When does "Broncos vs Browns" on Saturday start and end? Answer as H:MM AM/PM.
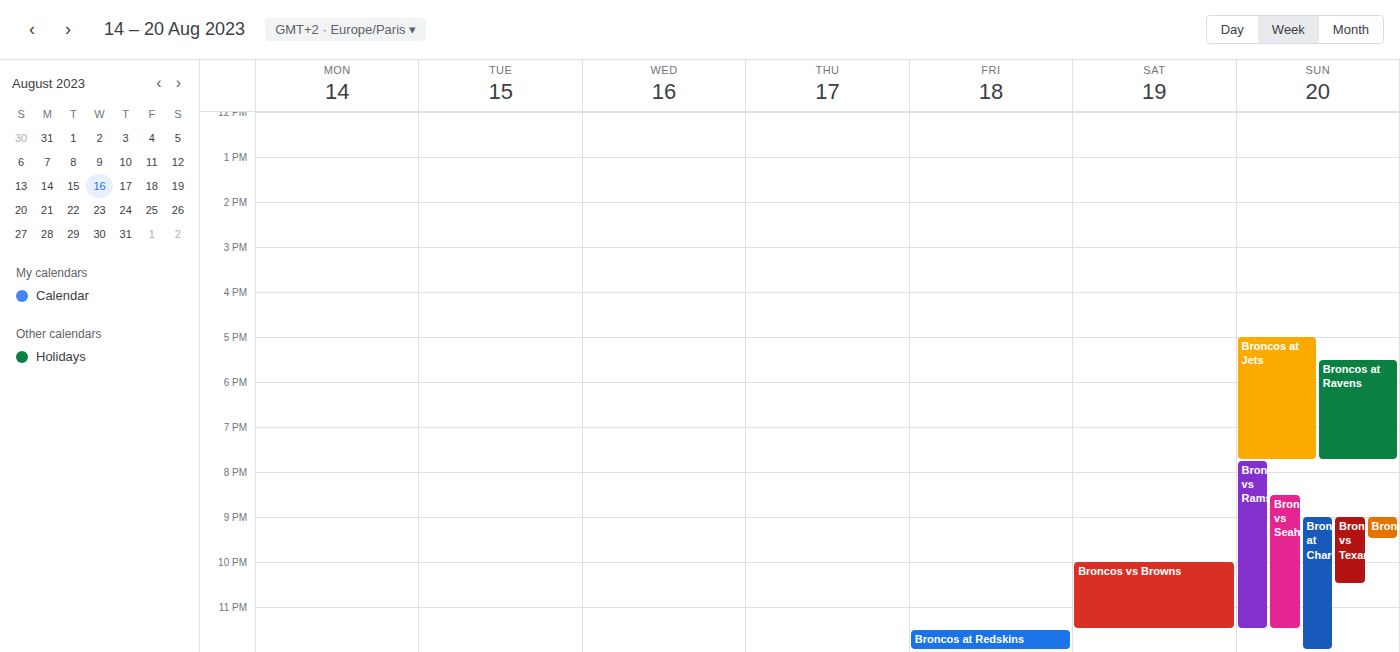
10:00 PM to 11:30 PM